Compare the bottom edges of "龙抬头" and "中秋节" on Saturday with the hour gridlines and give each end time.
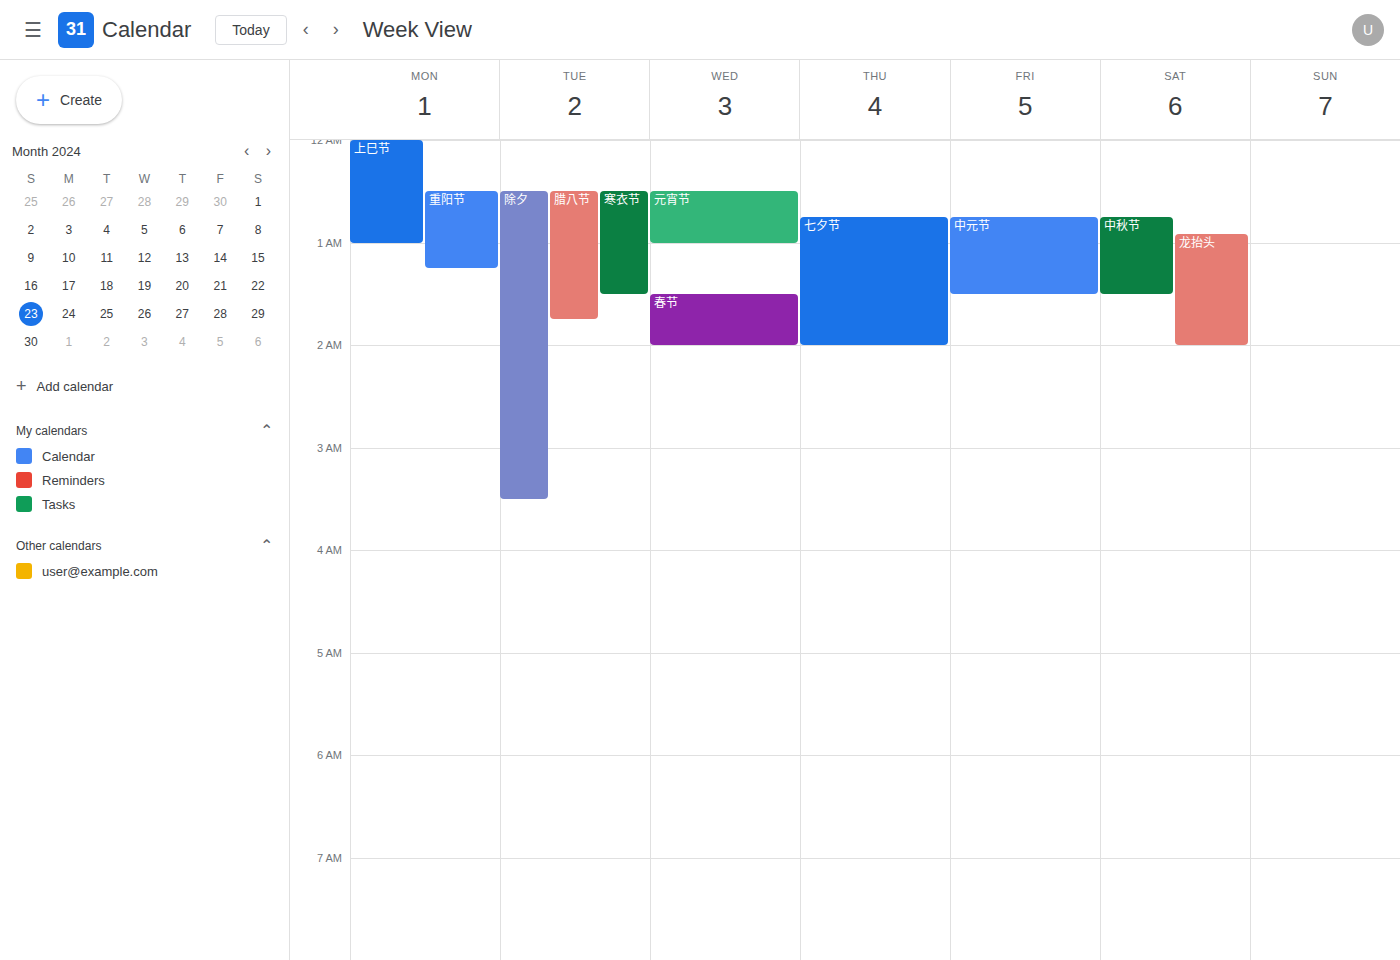
"龙抬头": 2:00 AM, exactly on the 2 AM line. "中秋节": 1:30 AM, halfway between the 1 AM and 2 AM lines.